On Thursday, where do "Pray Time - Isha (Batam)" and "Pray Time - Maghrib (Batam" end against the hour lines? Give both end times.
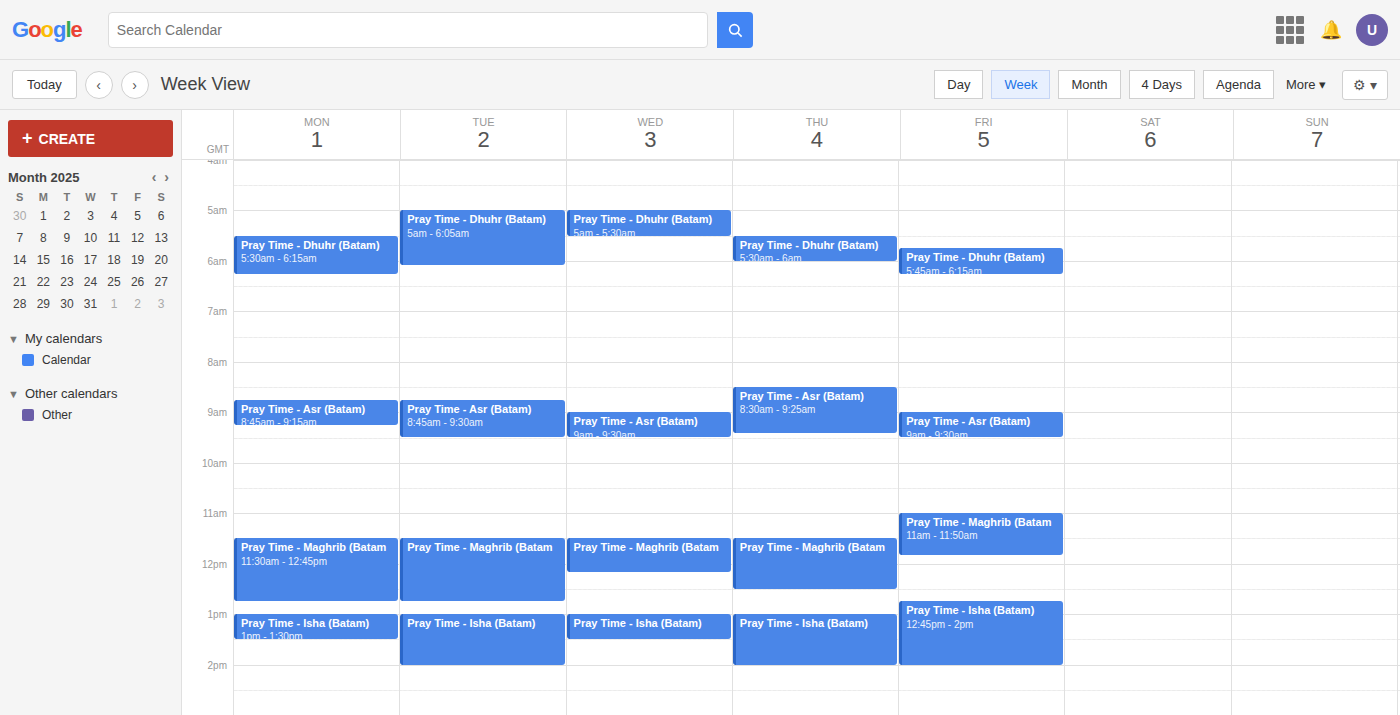
"Pray Time - Isha (Batam)": 2:00 PM, exactly on the 2 PM line. "Pray Time - Maghrib (Batam": 12:30 PM, halfway between the 12 PM and 1 PM lines.